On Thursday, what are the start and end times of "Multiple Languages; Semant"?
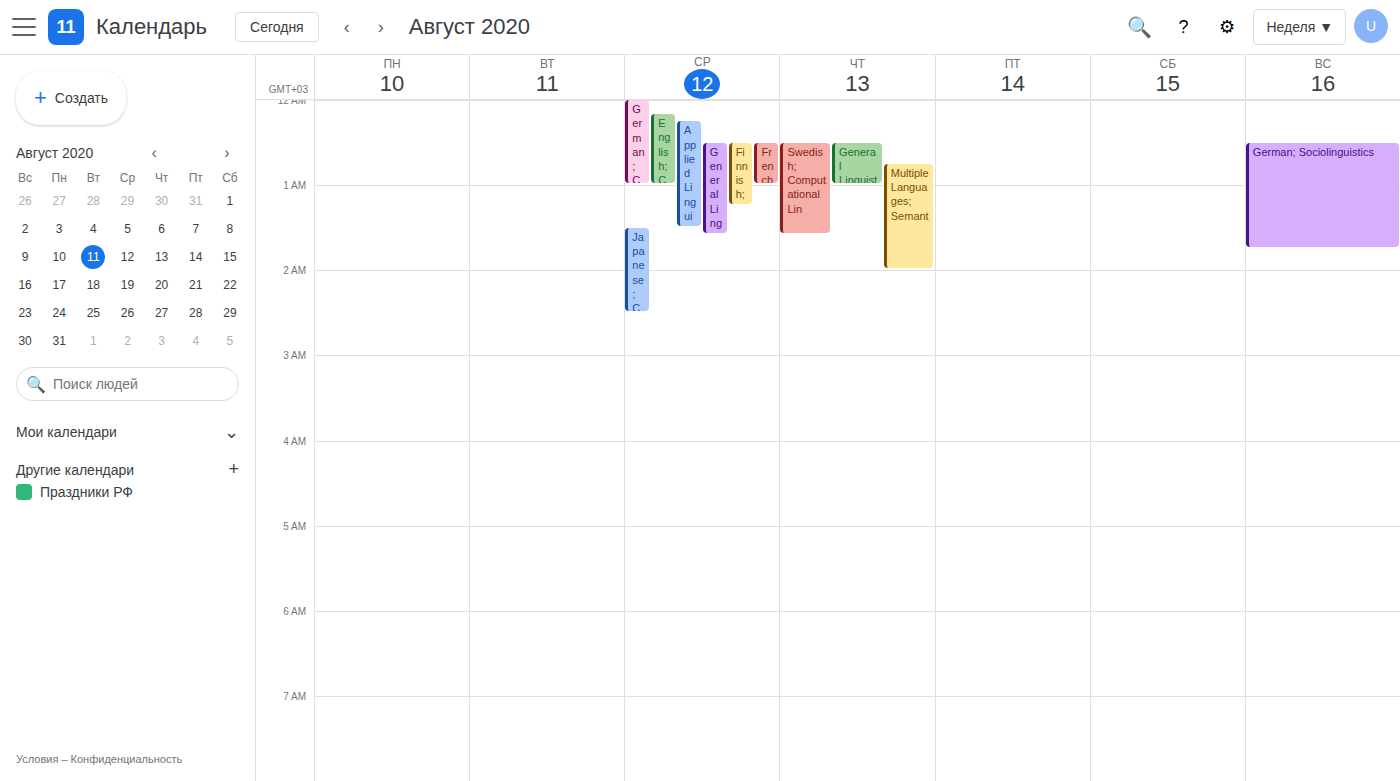
12:45 AM to 2:00 AM